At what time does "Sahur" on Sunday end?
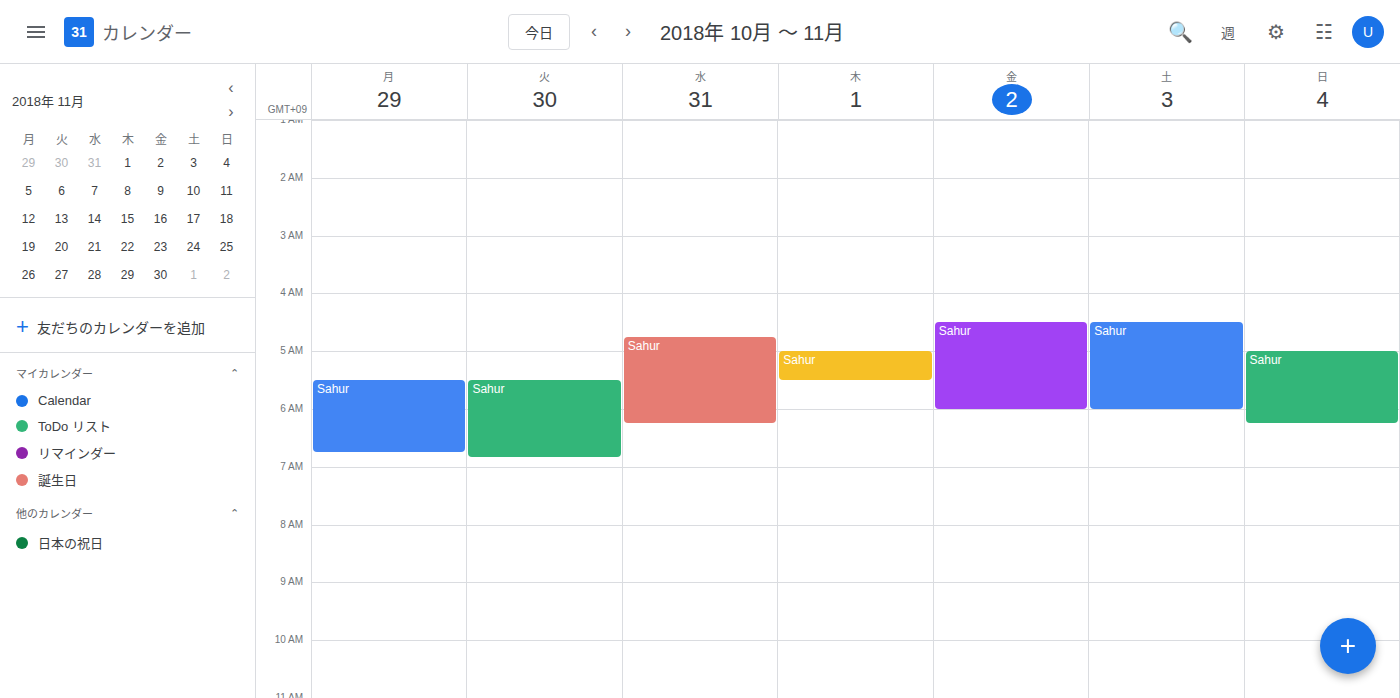
6:15 AM